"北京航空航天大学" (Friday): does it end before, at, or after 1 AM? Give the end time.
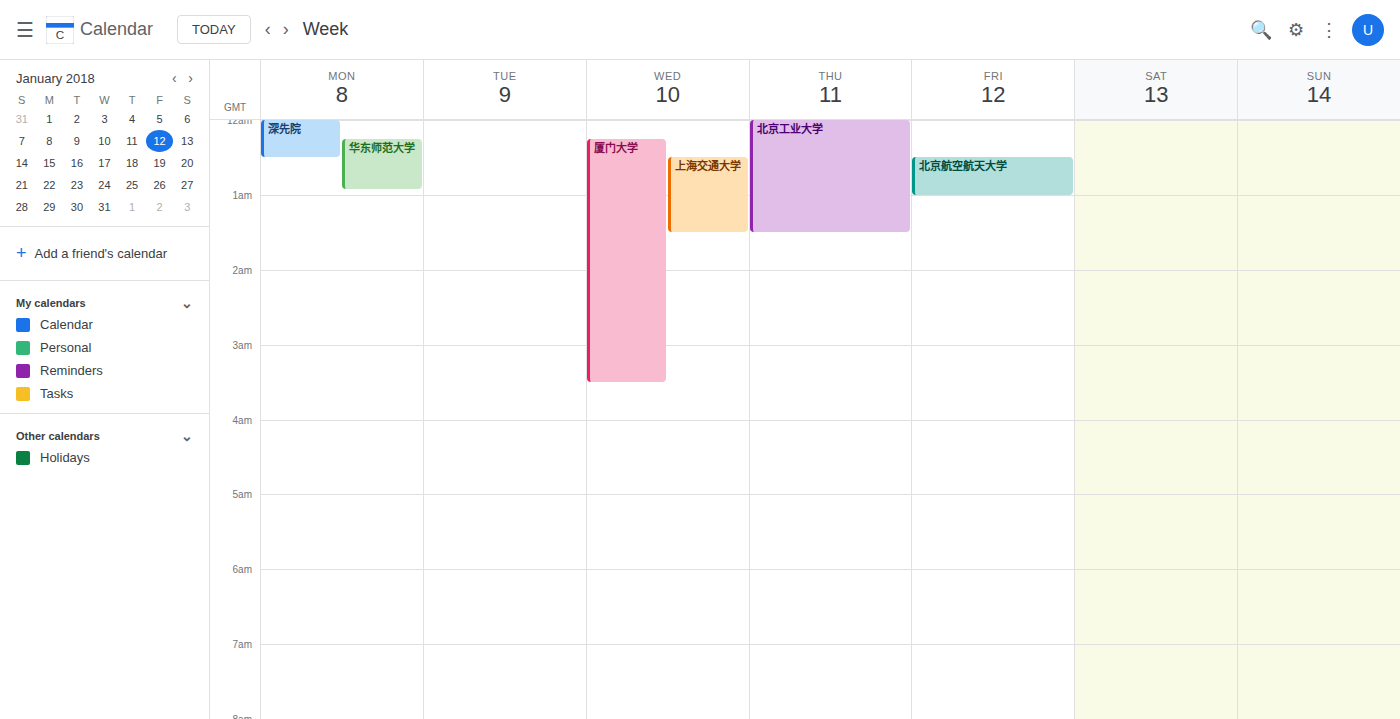
1:00 AM -- exactly at 1 AM, on the 1 AM line.